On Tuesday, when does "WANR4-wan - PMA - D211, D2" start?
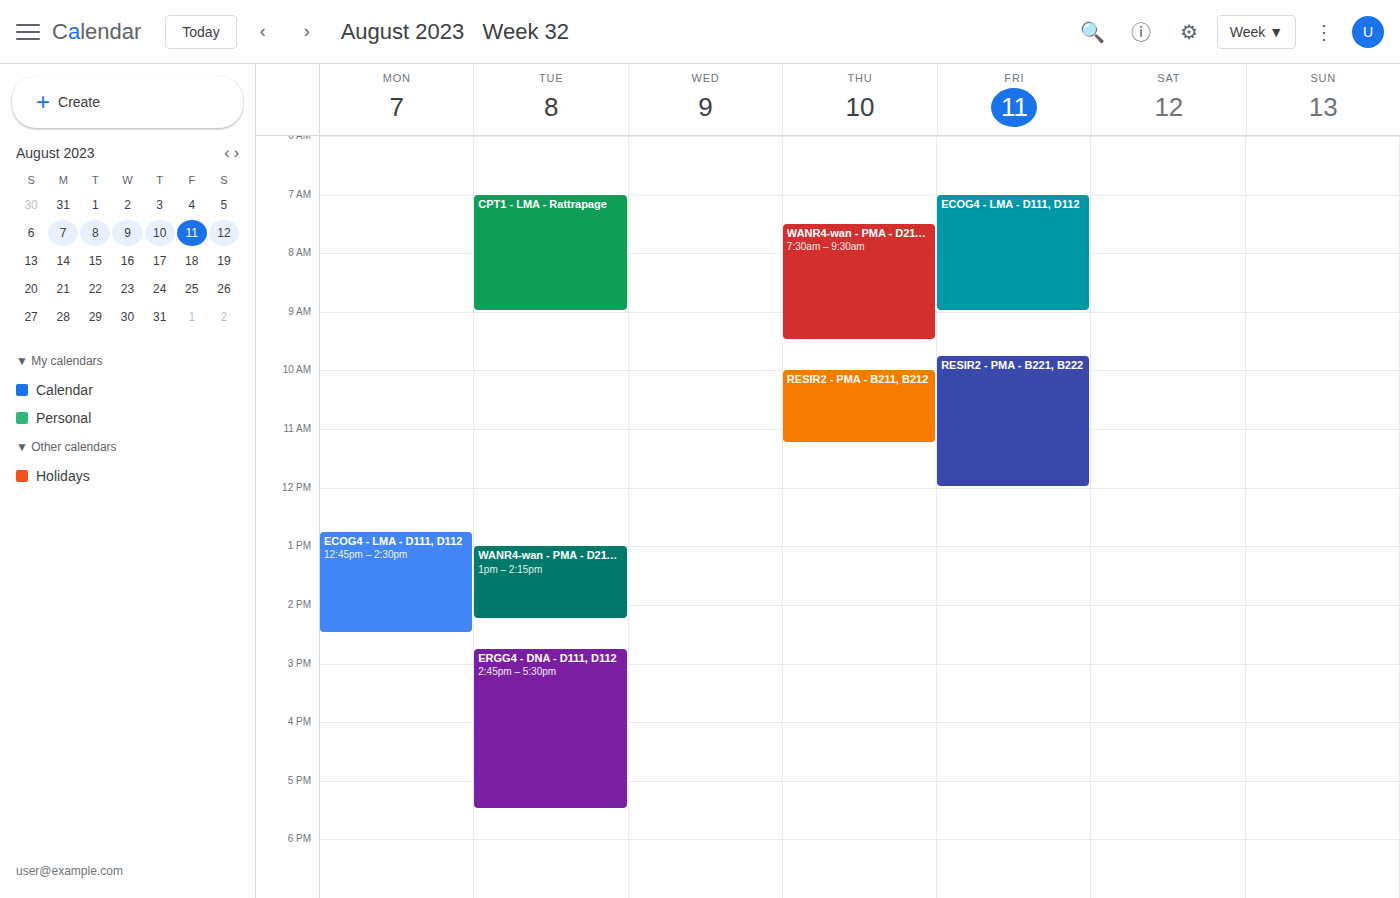
1:00 PM